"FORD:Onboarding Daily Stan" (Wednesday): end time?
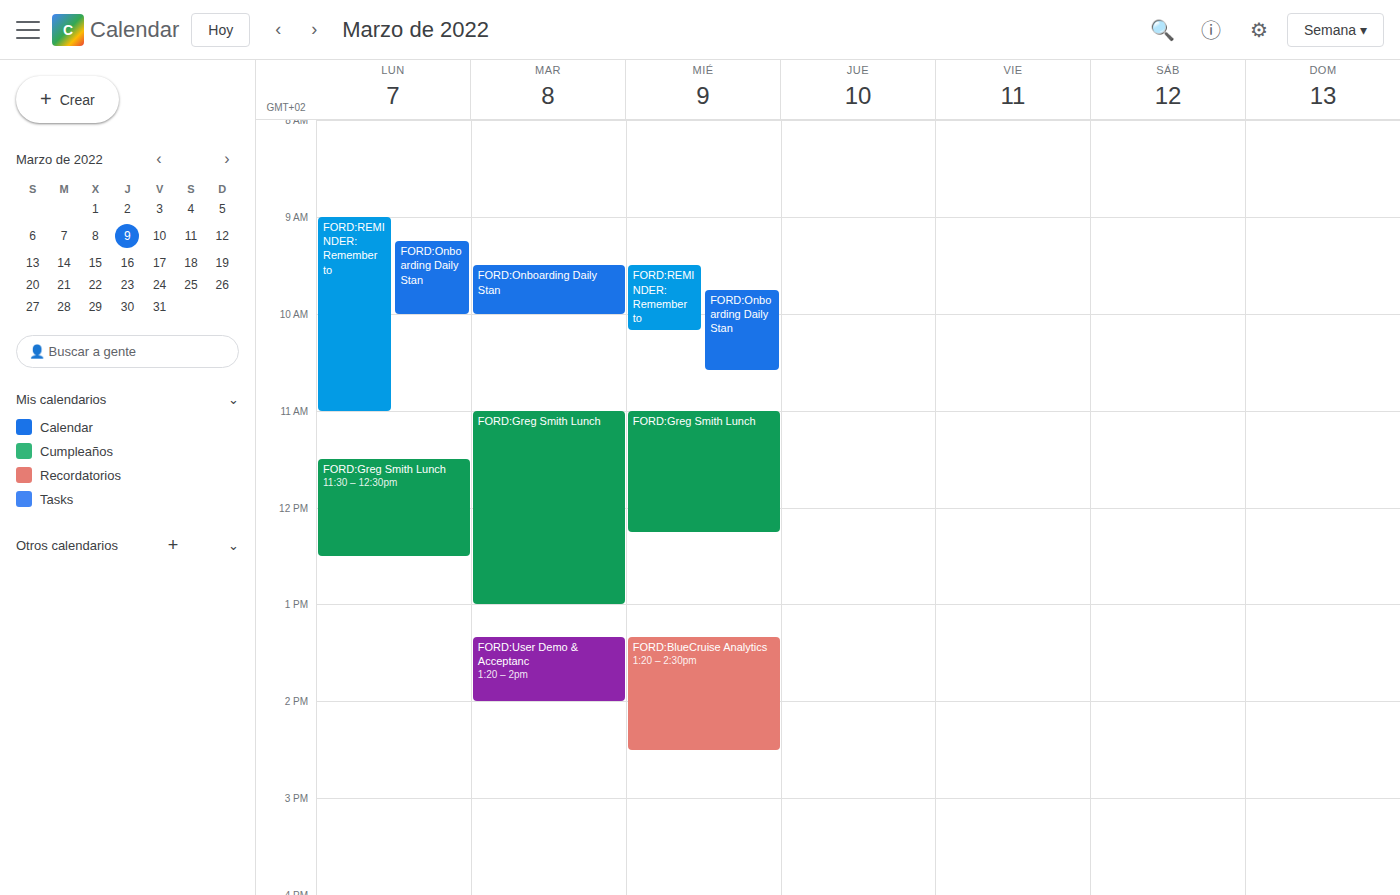
10:35 AM